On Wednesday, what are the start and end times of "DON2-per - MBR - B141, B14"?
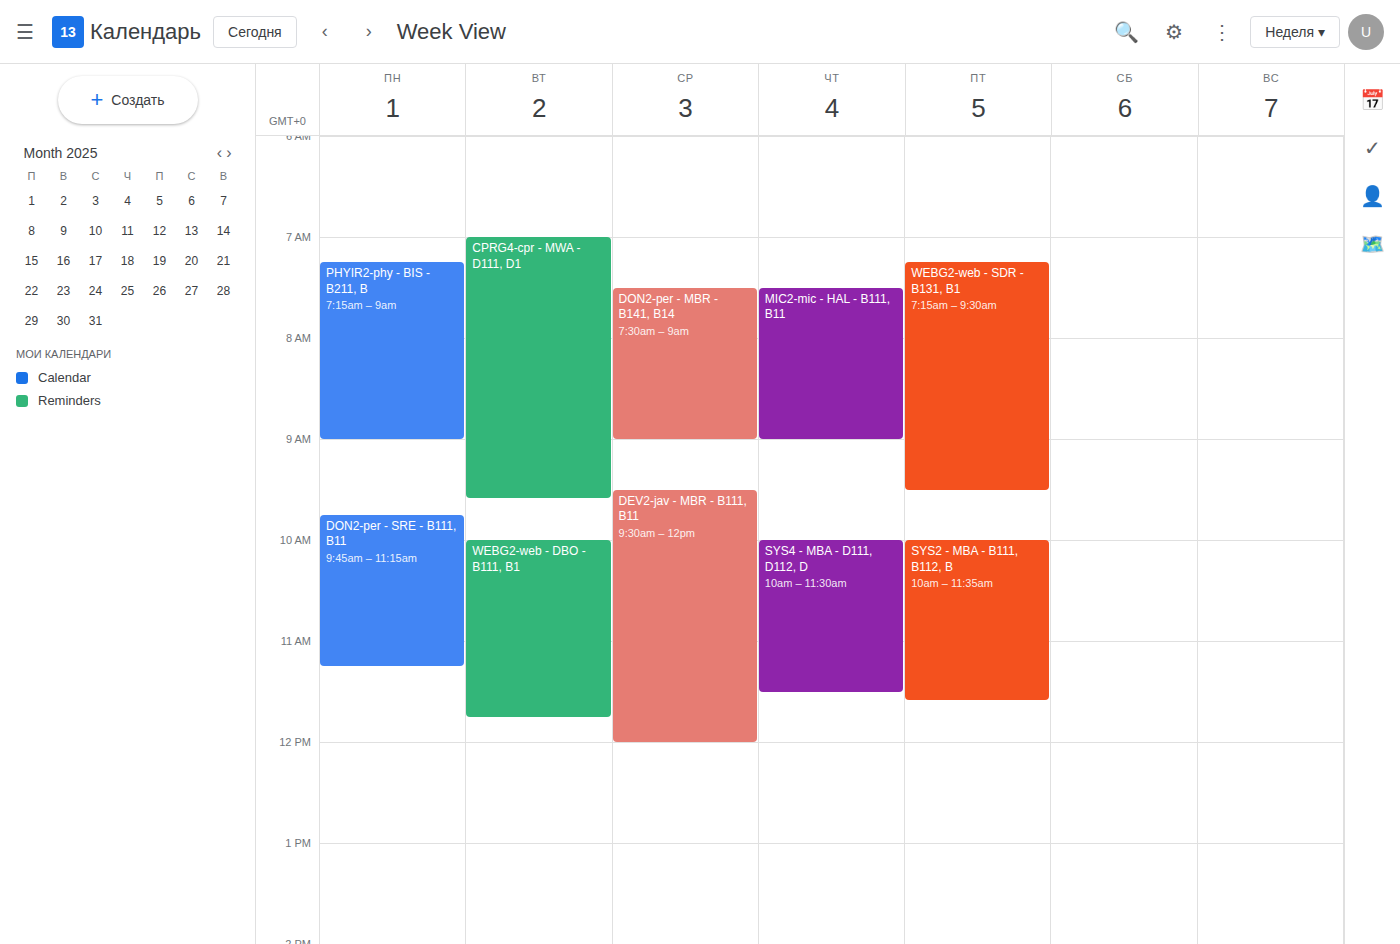
7:30 AM to 9:00 AM